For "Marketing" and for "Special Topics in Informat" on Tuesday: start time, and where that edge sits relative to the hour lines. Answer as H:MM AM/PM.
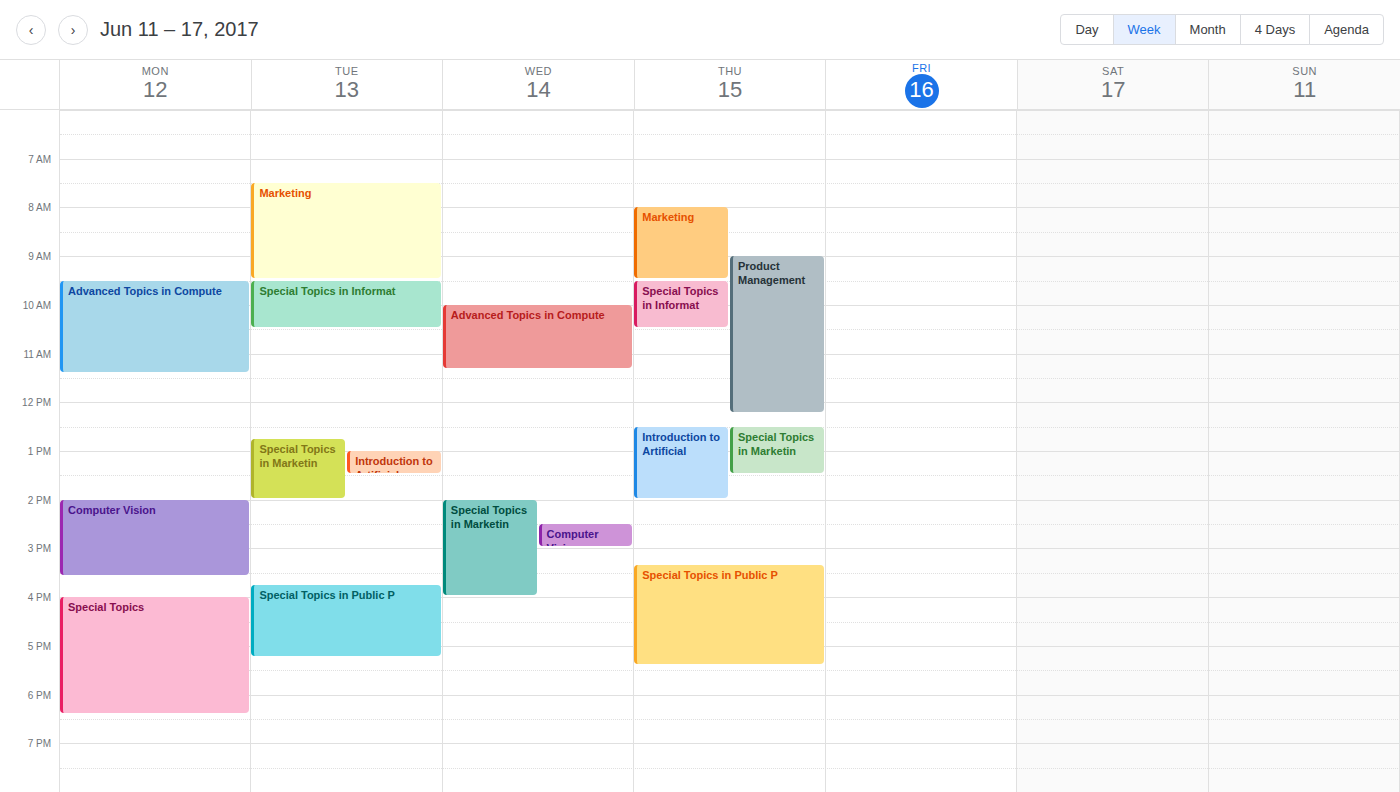
"Marketing": 7:30 AM, halfway between the 7 AM and 8 AM lines. "Special Topics in Informat": 9:30 AM, halfway between the 9 AM and 10 AM lines.